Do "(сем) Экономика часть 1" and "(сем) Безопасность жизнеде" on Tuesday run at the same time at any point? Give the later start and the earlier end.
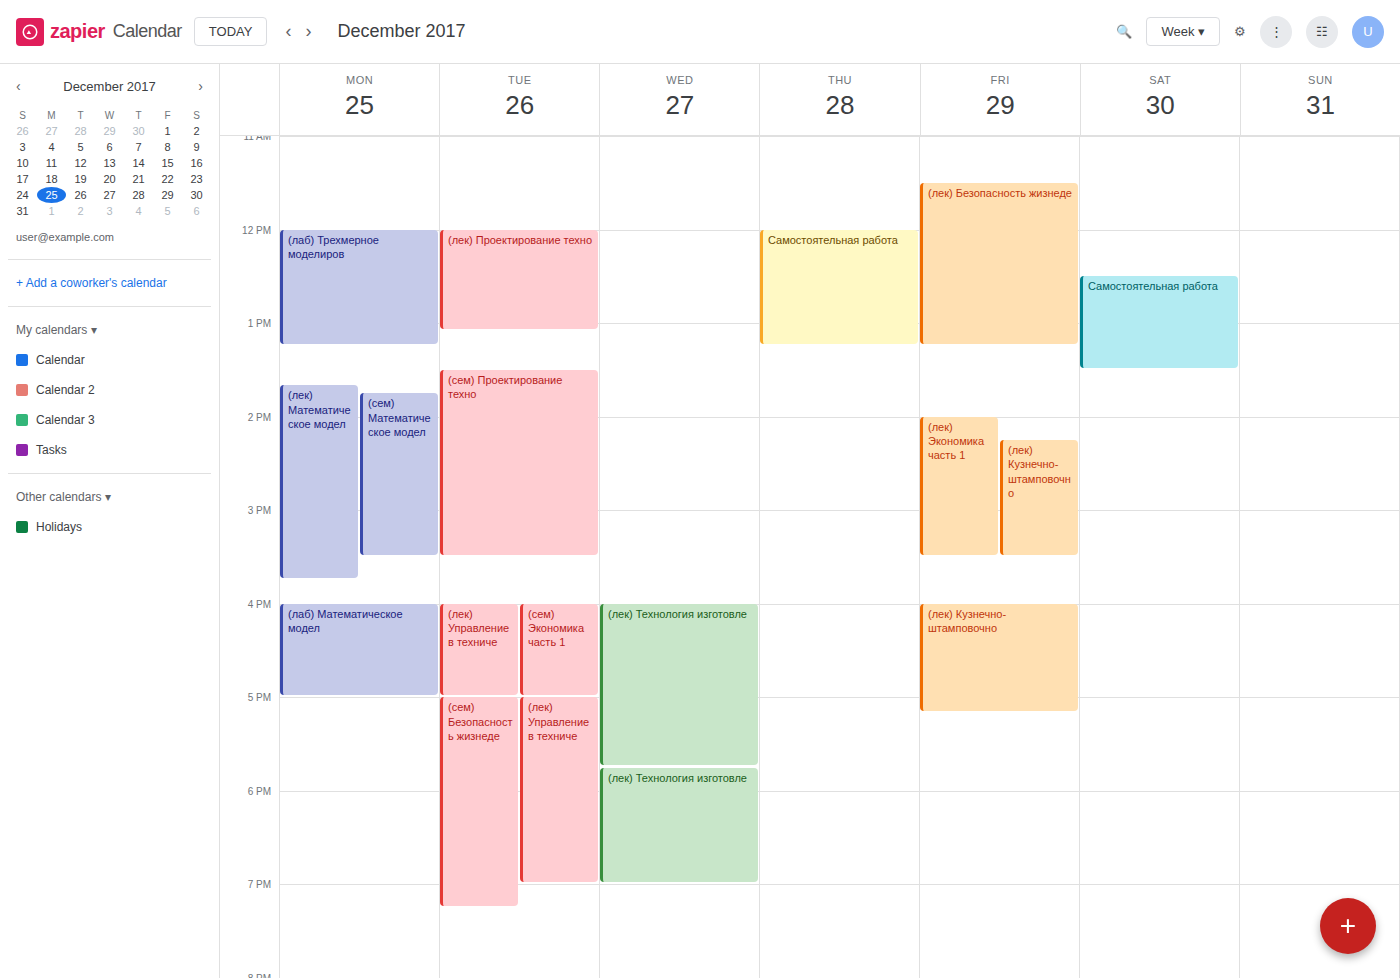
"(сем) Экономика часть 1" ends at 5:00 PM, exactly when "(сем) Безопасность жизнеде" starts -- they touch but do not overlap.